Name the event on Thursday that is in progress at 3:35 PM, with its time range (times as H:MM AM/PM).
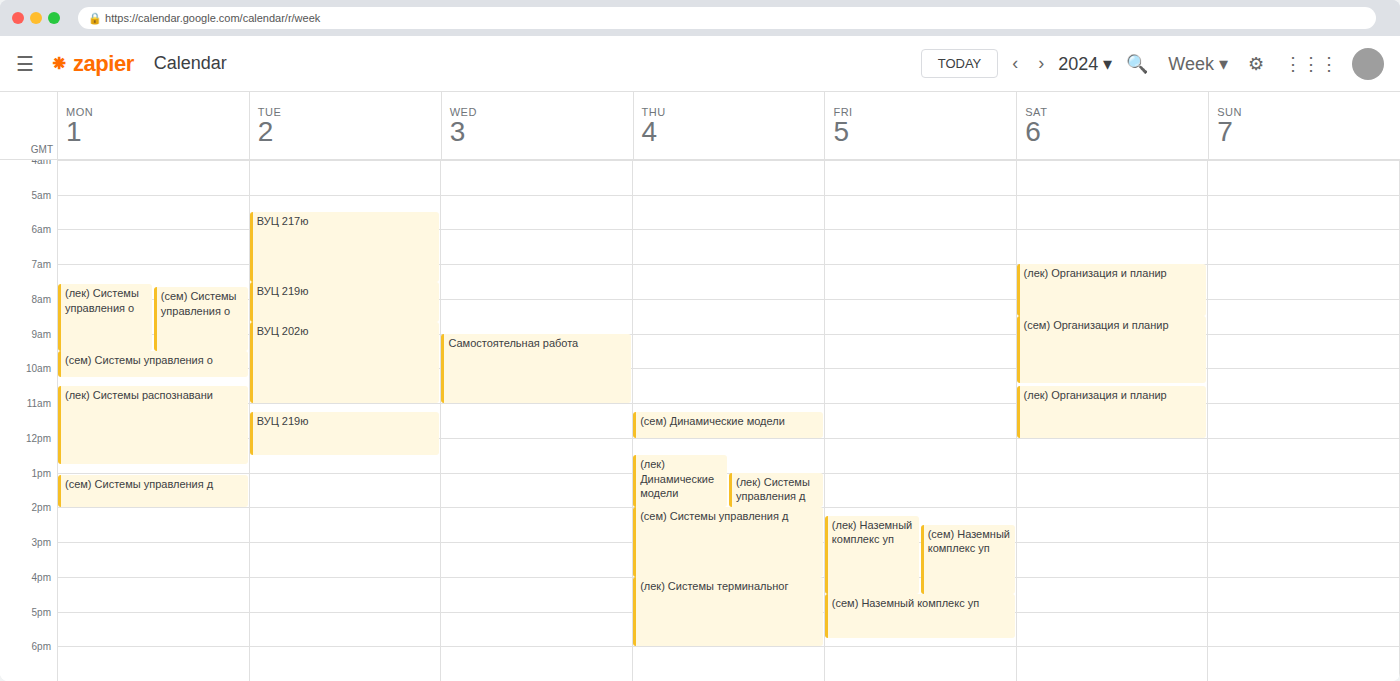
"(сем) Системы управления д", 2:00 PM to 4:00 PM